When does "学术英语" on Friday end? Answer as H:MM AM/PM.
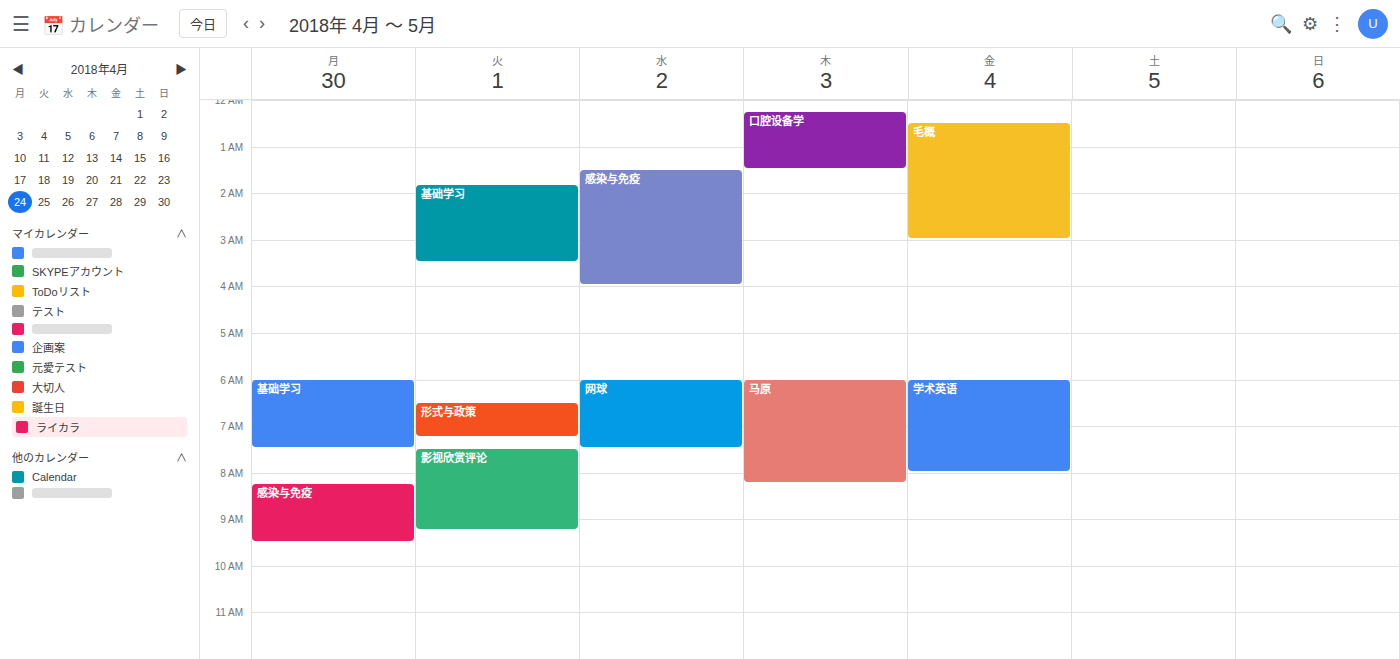
8:00 AM